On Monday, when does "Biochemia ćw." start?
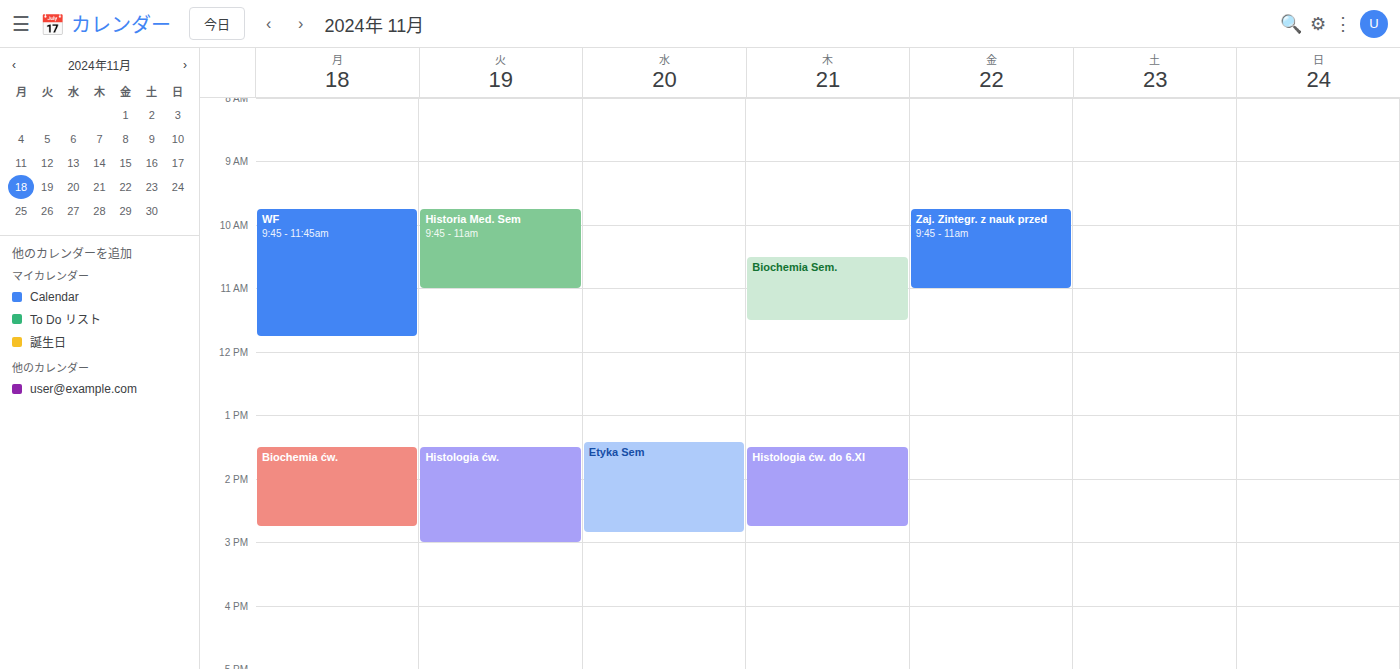
1:30 PM